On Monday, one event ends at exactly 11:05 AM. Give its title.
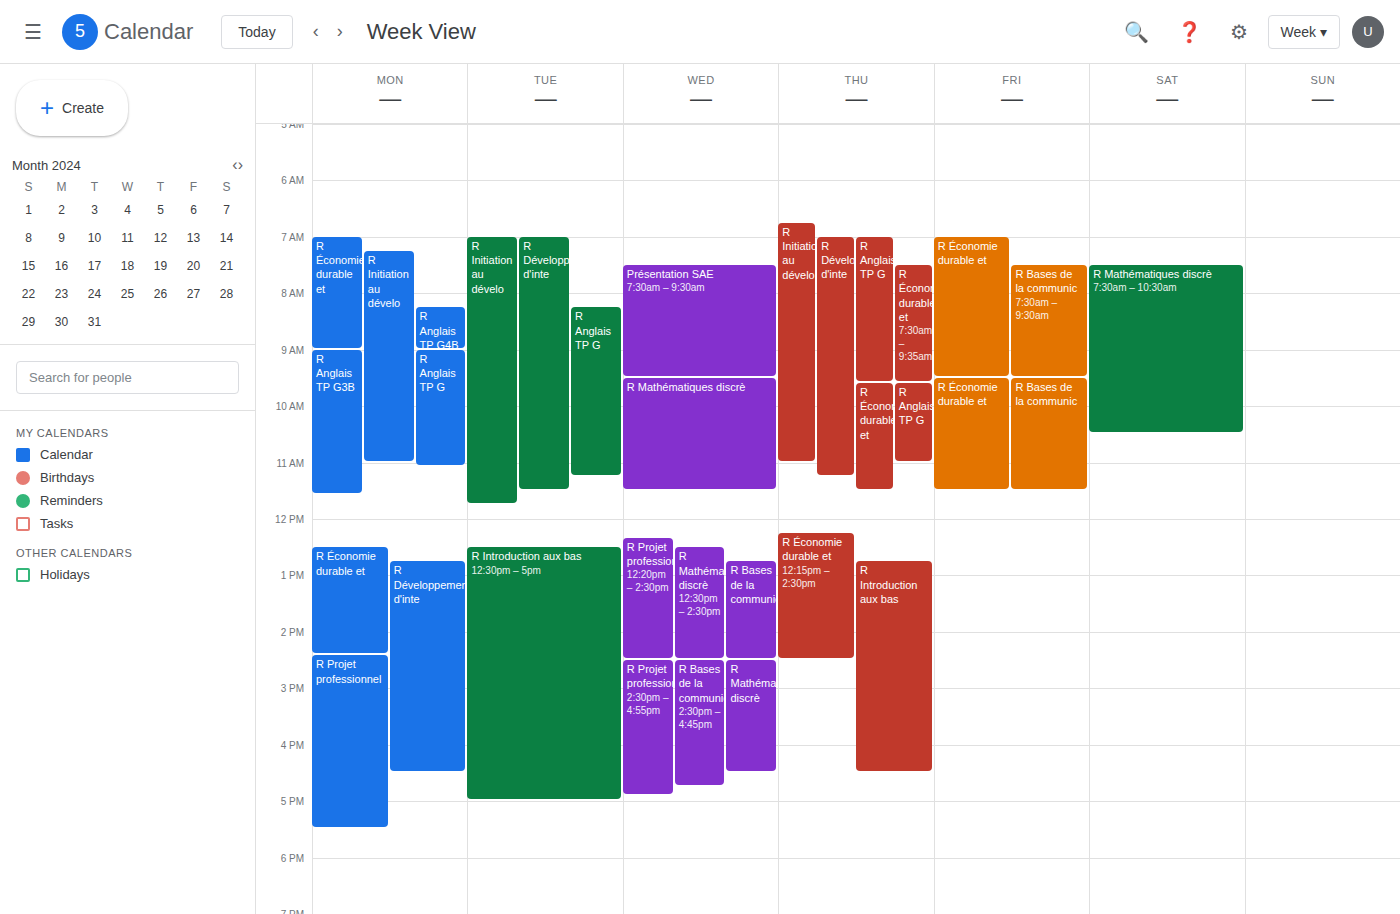
"R Anglais TP G"